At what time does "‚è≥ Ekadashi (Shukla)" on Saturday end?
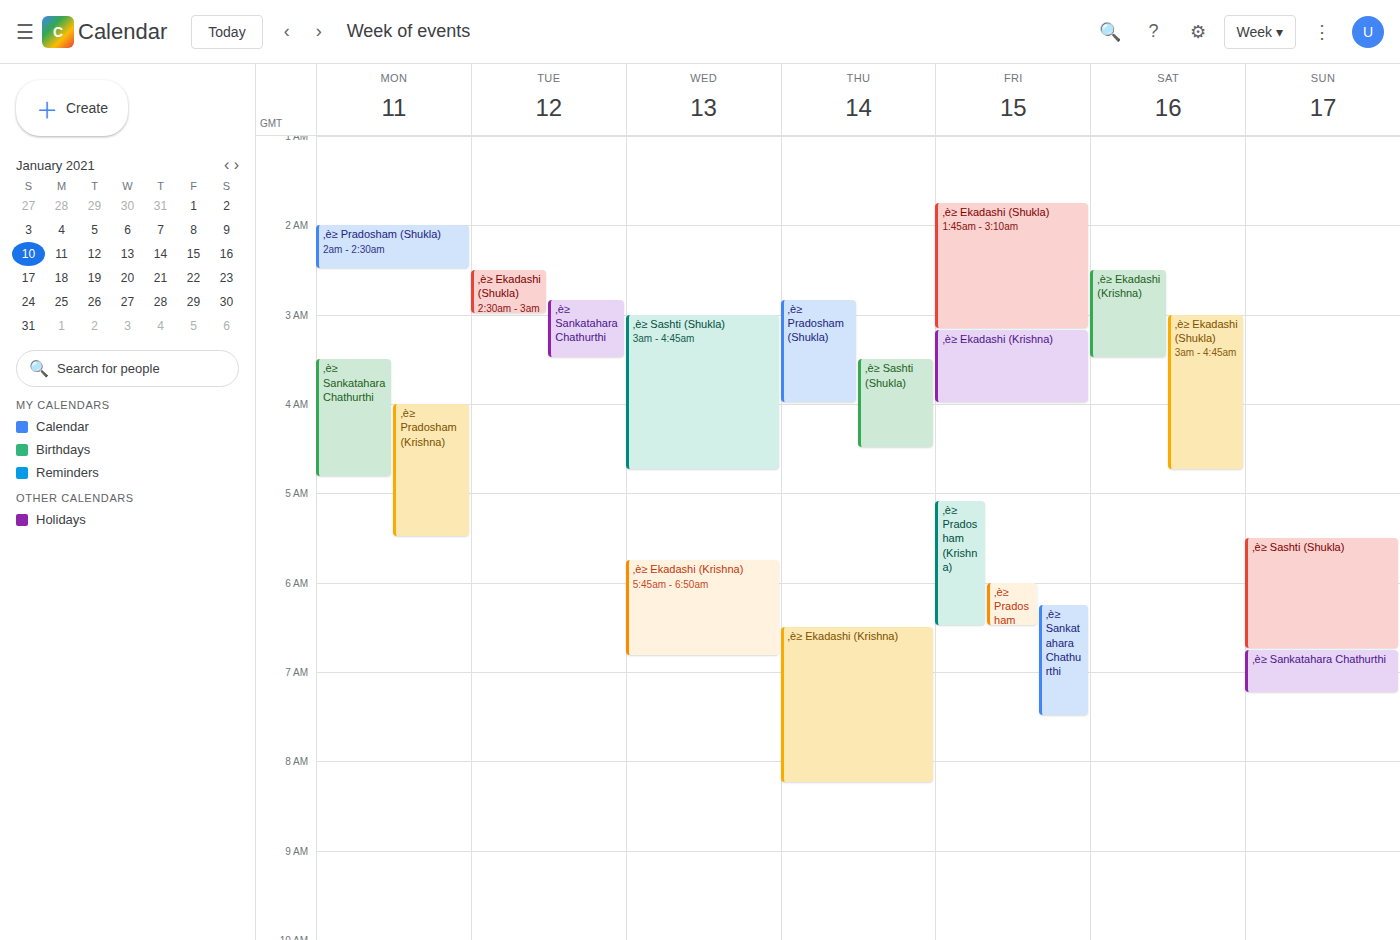
04:45